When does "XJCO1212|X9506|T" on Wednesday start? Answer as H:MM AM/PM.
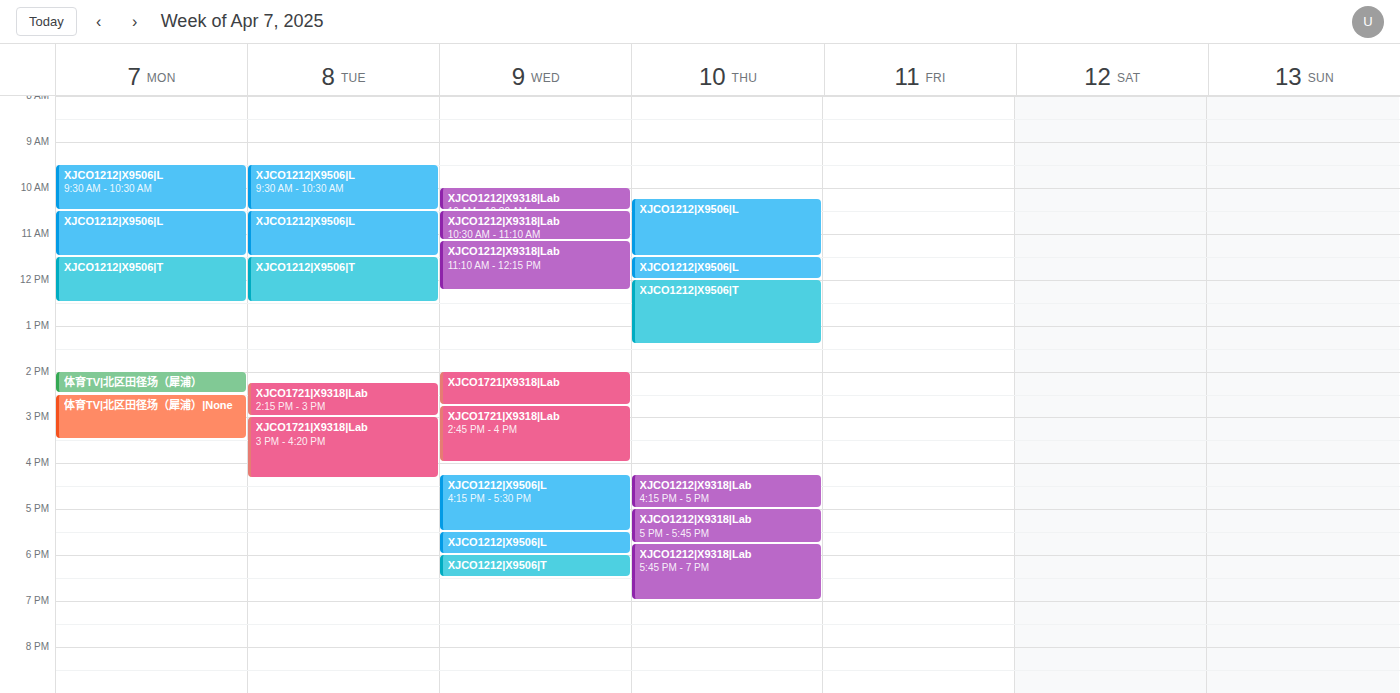
6:00 PM